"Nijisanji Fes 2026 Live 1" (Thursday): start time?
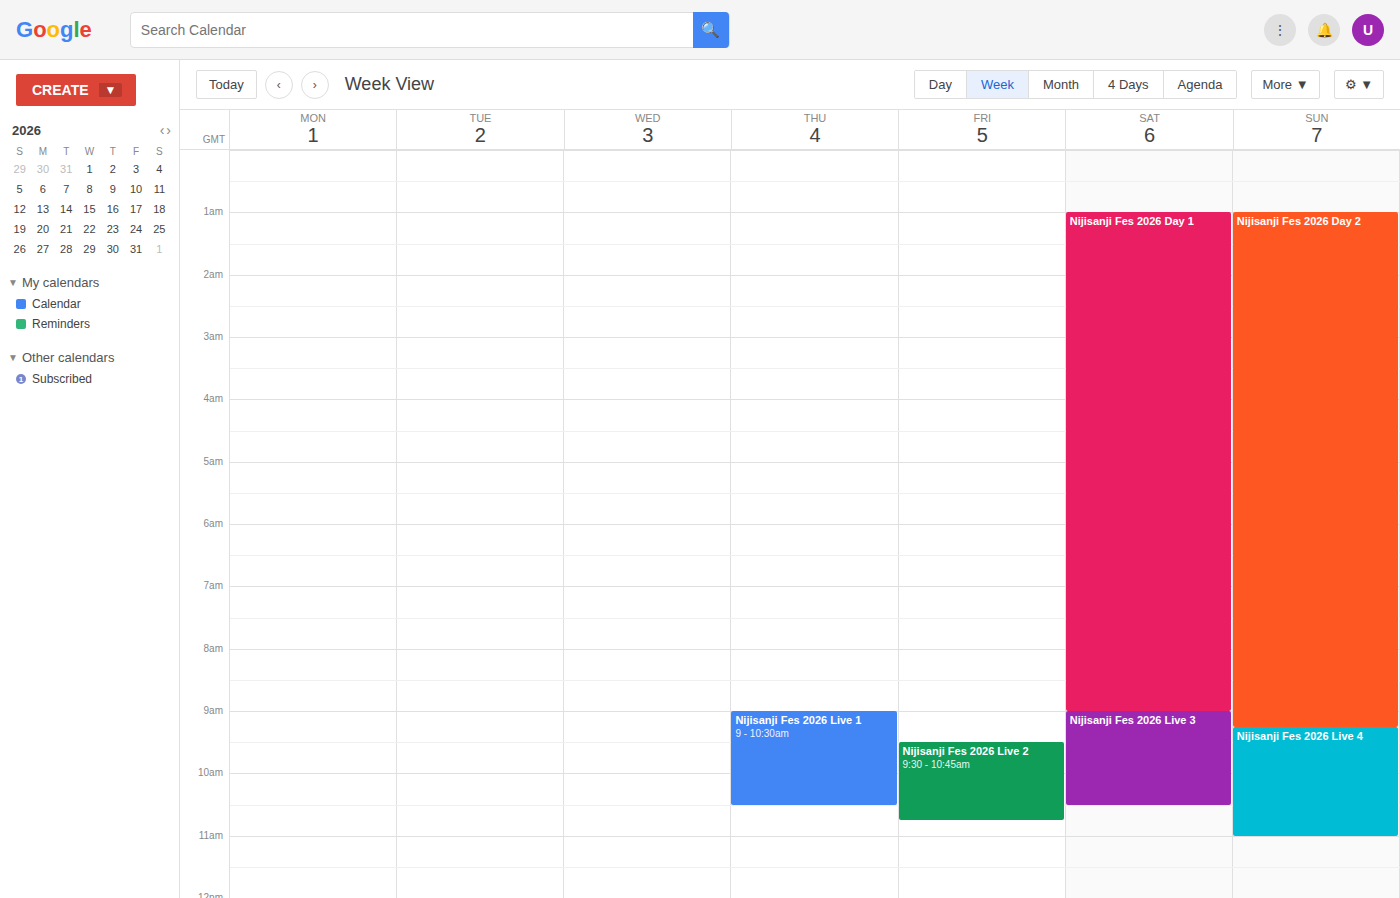
9:00 AM